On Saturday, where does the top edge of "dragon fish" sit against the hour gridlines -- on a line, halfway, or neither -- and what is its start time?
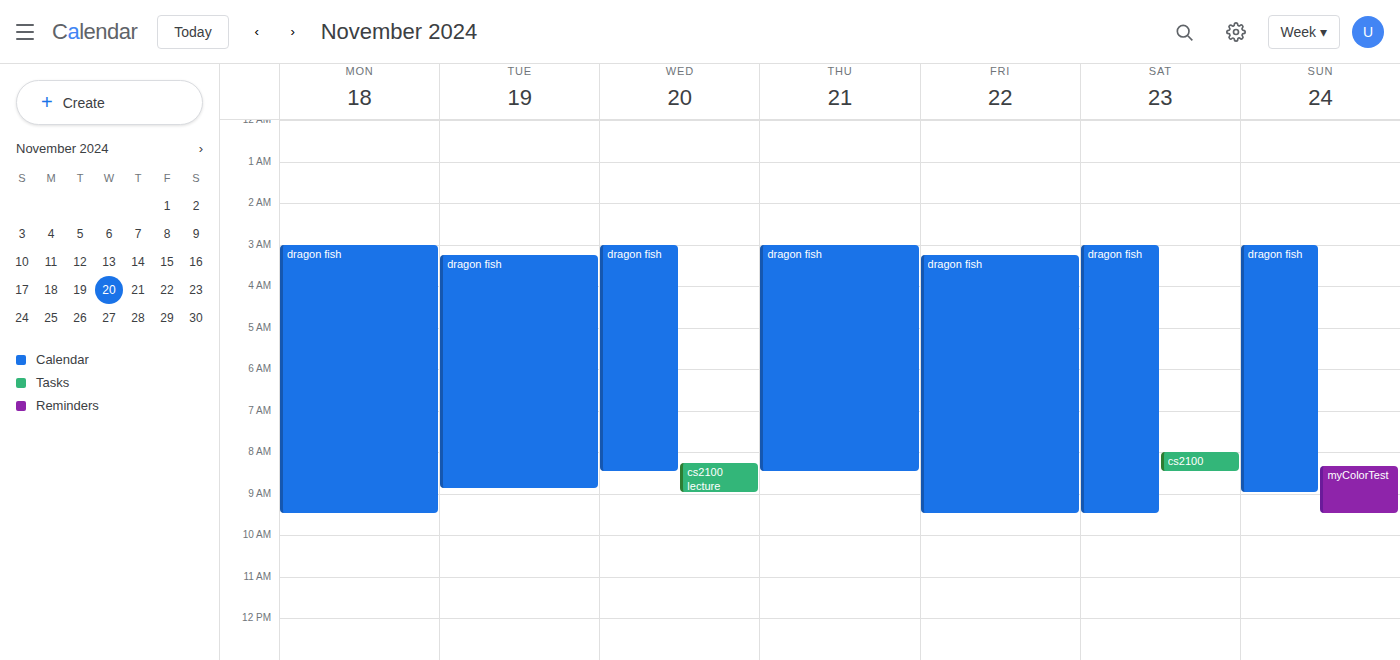
3:00 AM -- exactly on the 3 AM line.